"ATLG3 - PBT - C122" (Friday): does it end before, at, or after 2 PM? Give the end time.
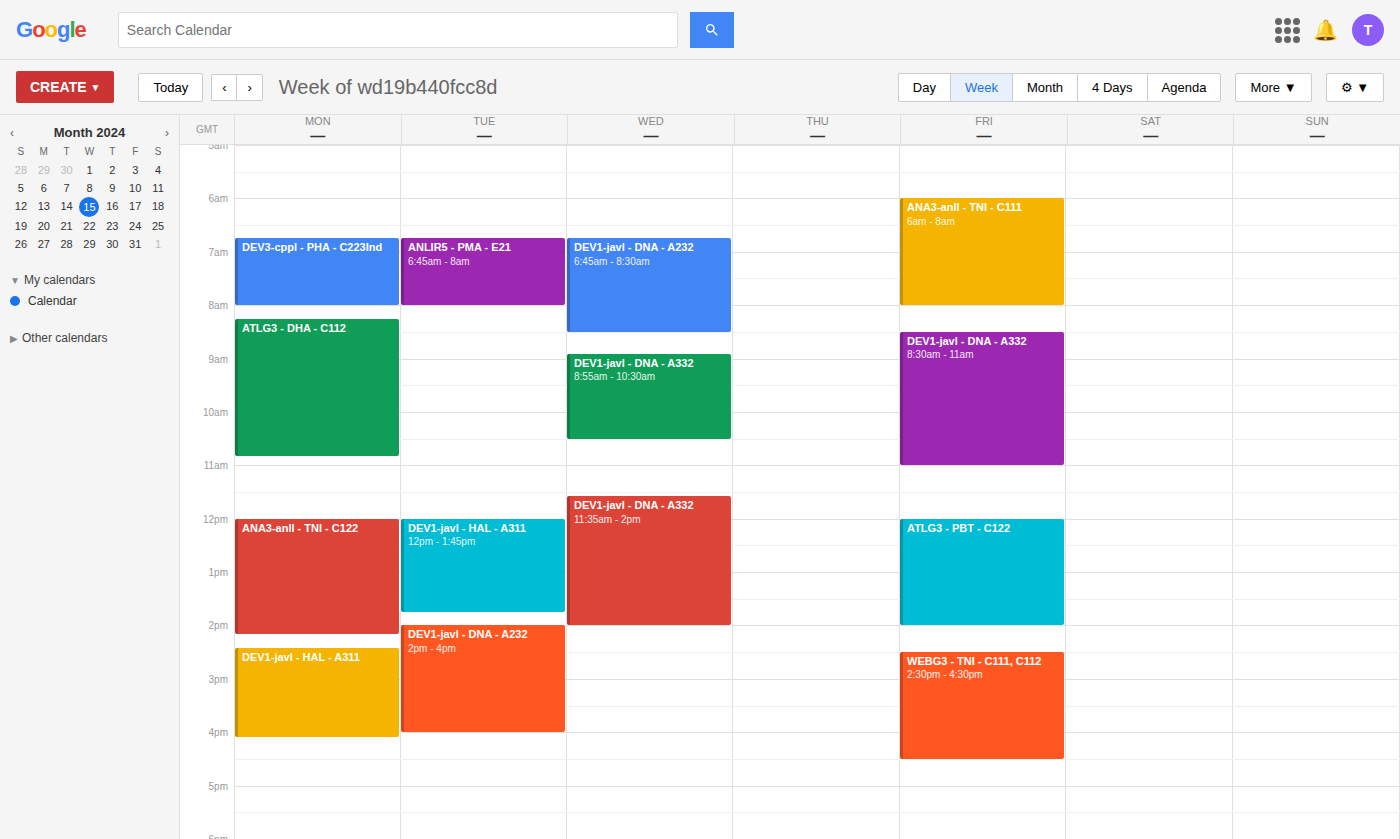
2:00 PM -- exactly at 2 PM, on the 2 PM line.